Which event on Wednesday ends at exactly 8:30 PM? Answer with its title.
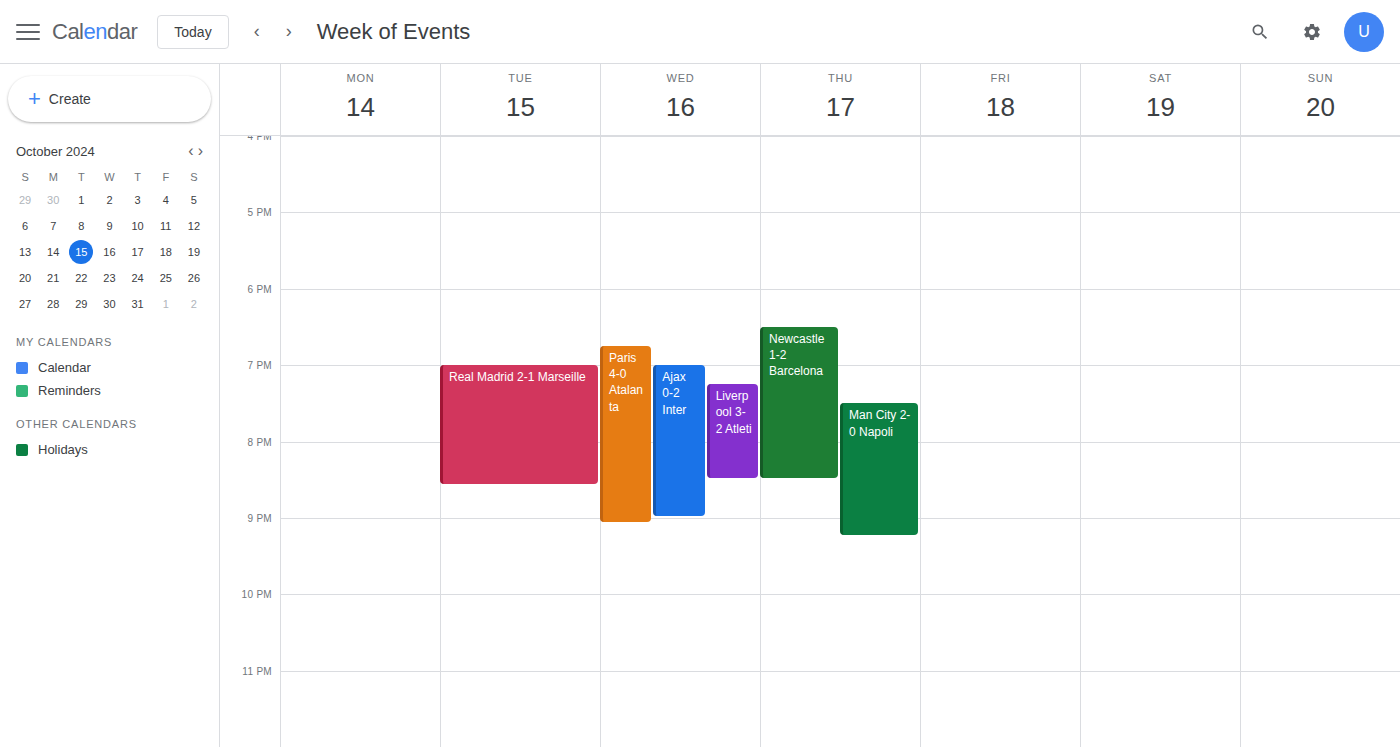
"Liverpool 3-2 Atleti"